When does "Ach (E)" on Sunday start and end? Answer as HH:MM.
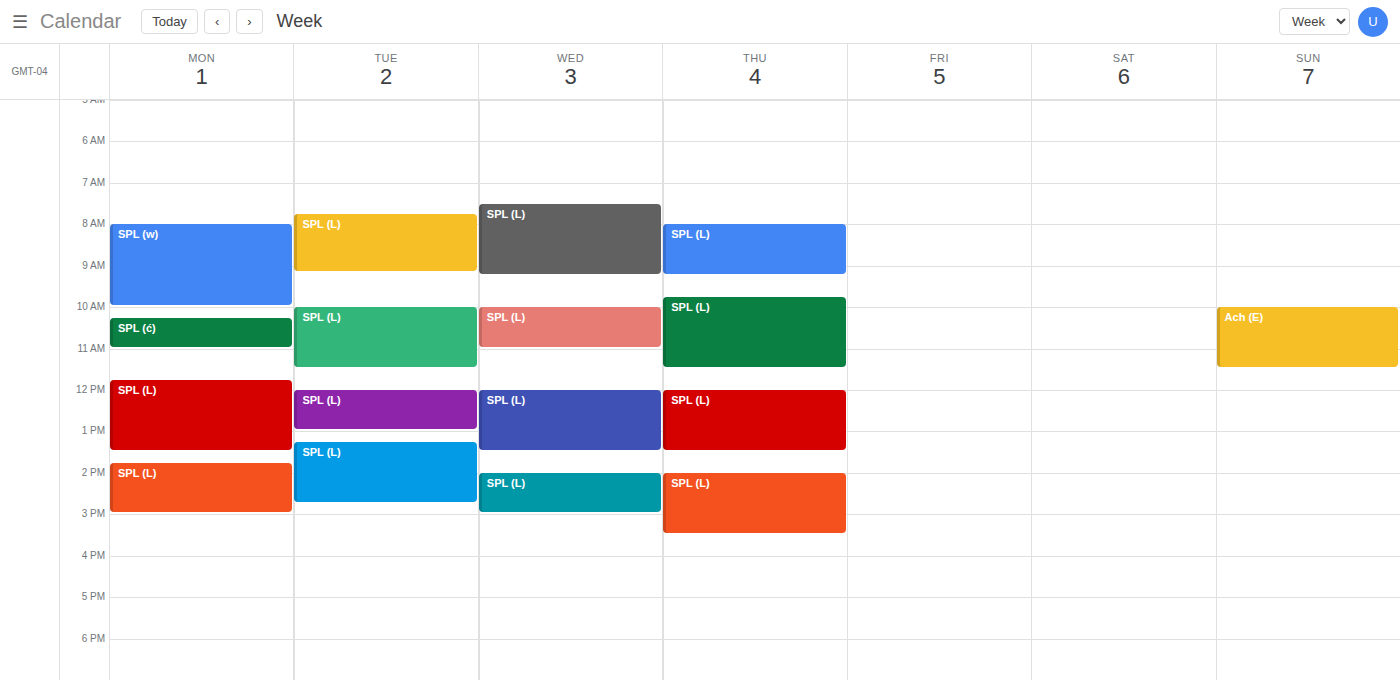
10:00 to 11:30